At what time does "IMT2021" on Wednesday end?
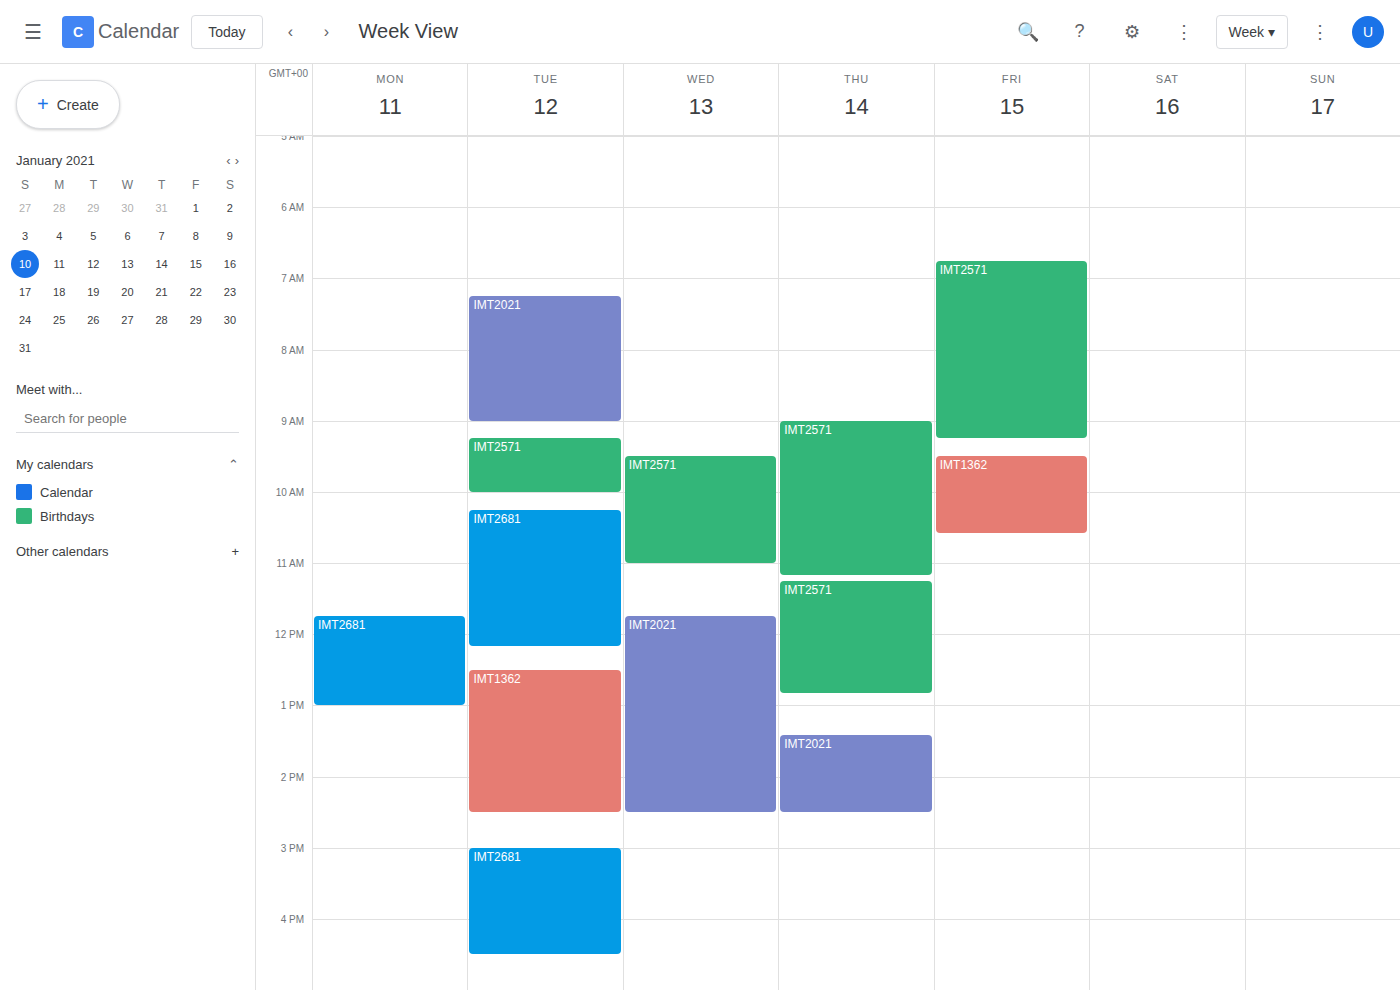
14:30